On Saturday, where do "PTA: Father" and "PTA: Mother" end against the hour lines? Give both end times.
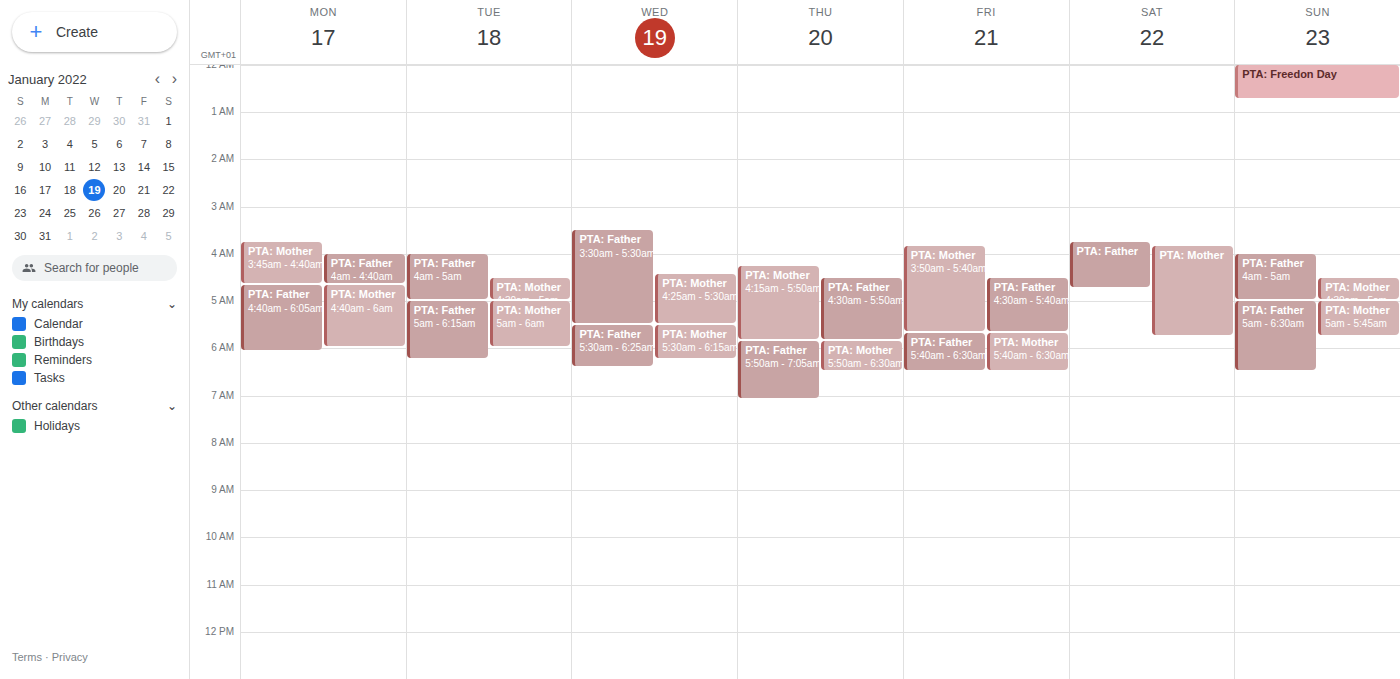
"PTA: Father": 4:45 AM, neither: three quarters of the way from the 4 AM line to the 5 AM line. "PTA: Mother": 5:45 AM, neither: three quarters of the way from the 5 AM line to the 6 AM line.